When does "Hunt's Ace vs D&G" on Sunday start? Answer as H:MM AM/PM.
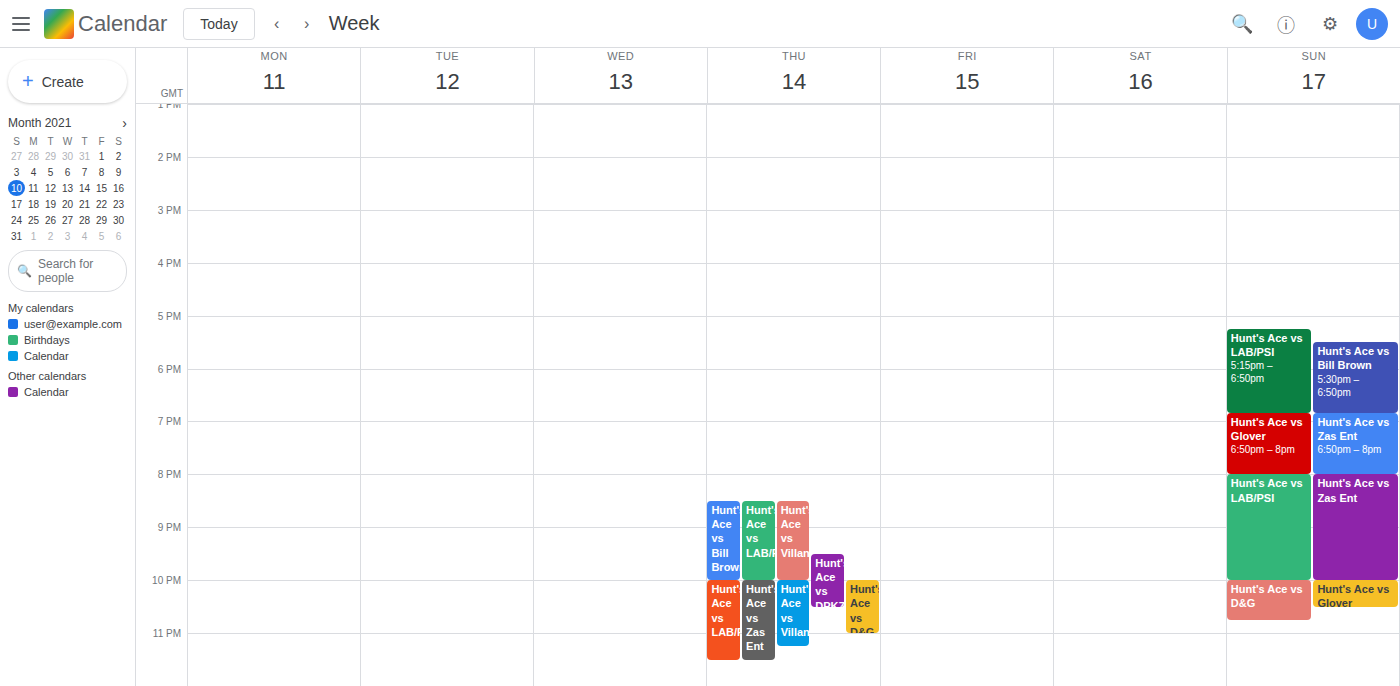
10:00 PM